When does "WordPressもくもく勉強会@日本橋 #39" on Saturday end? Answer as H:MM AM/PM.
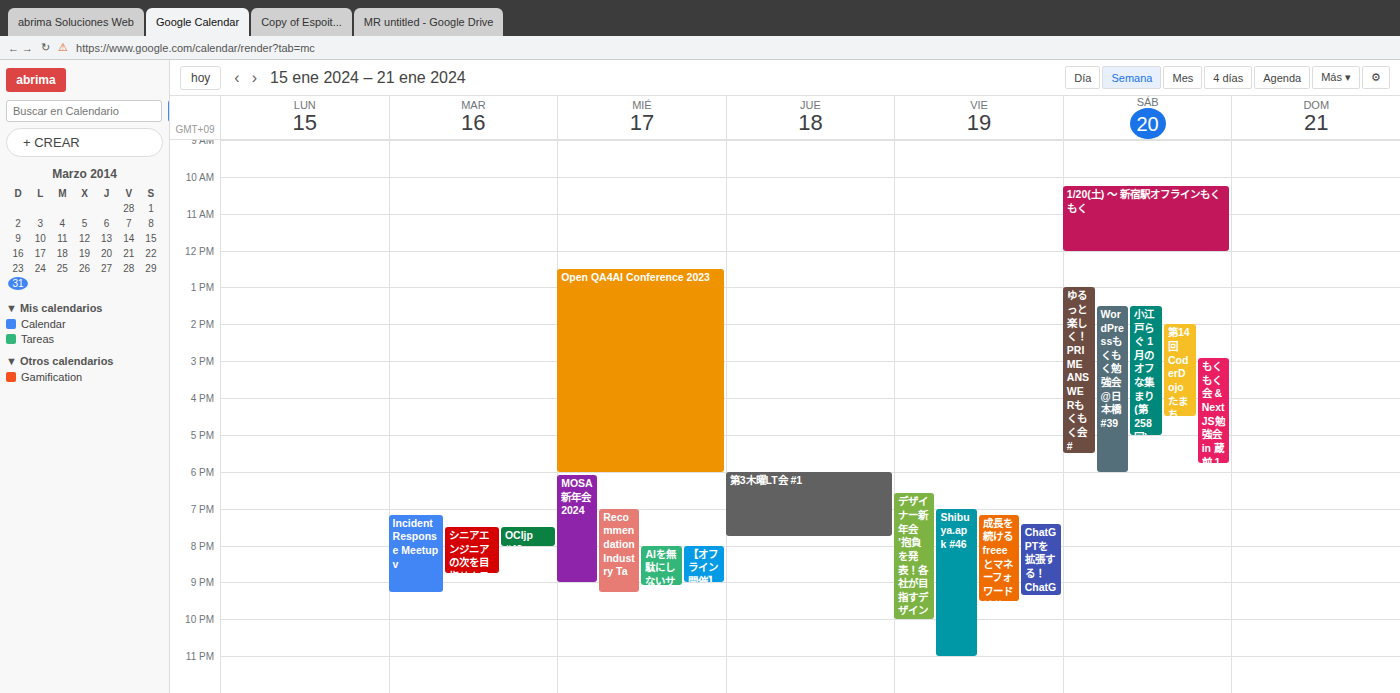
6:00 PM